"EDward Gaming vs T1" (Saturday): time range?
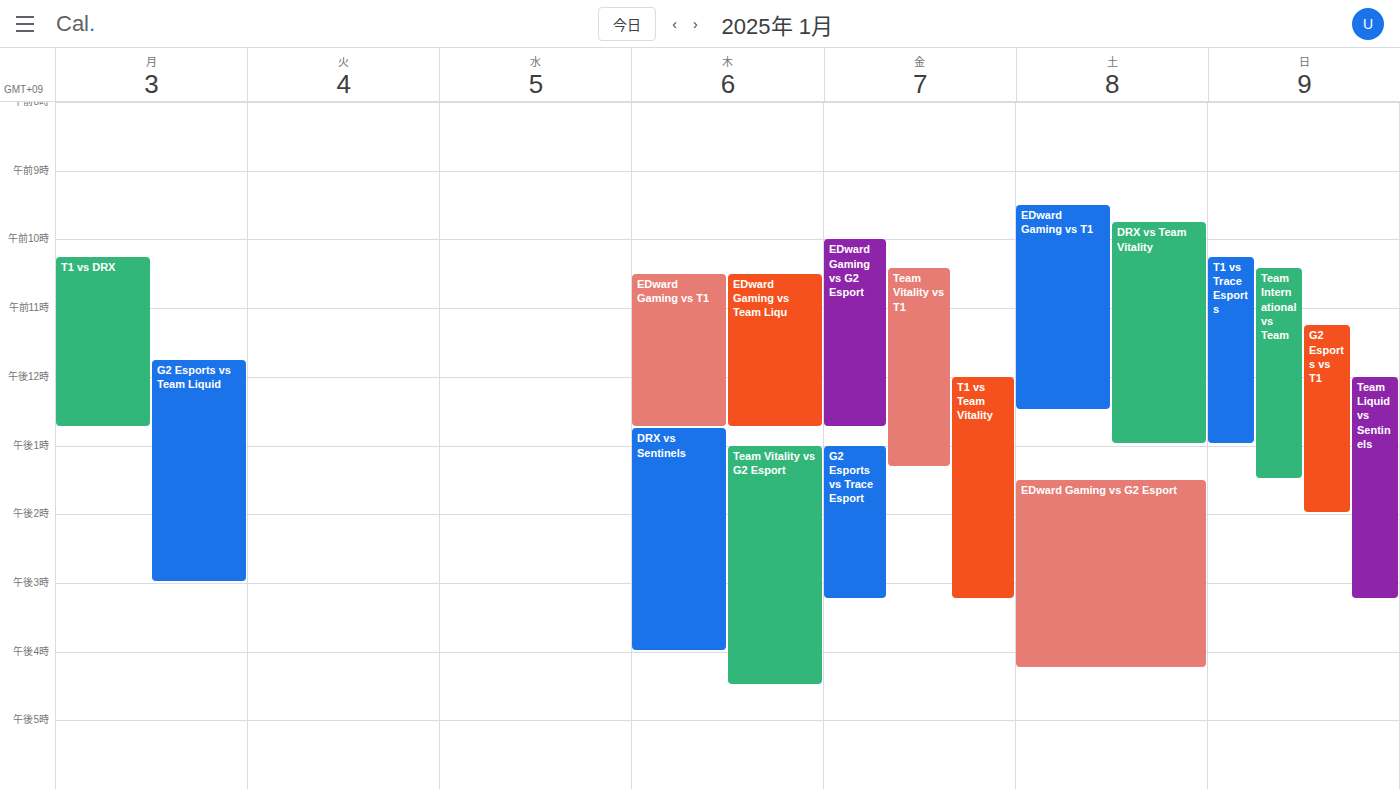
9:30 AM to 12:30 PM